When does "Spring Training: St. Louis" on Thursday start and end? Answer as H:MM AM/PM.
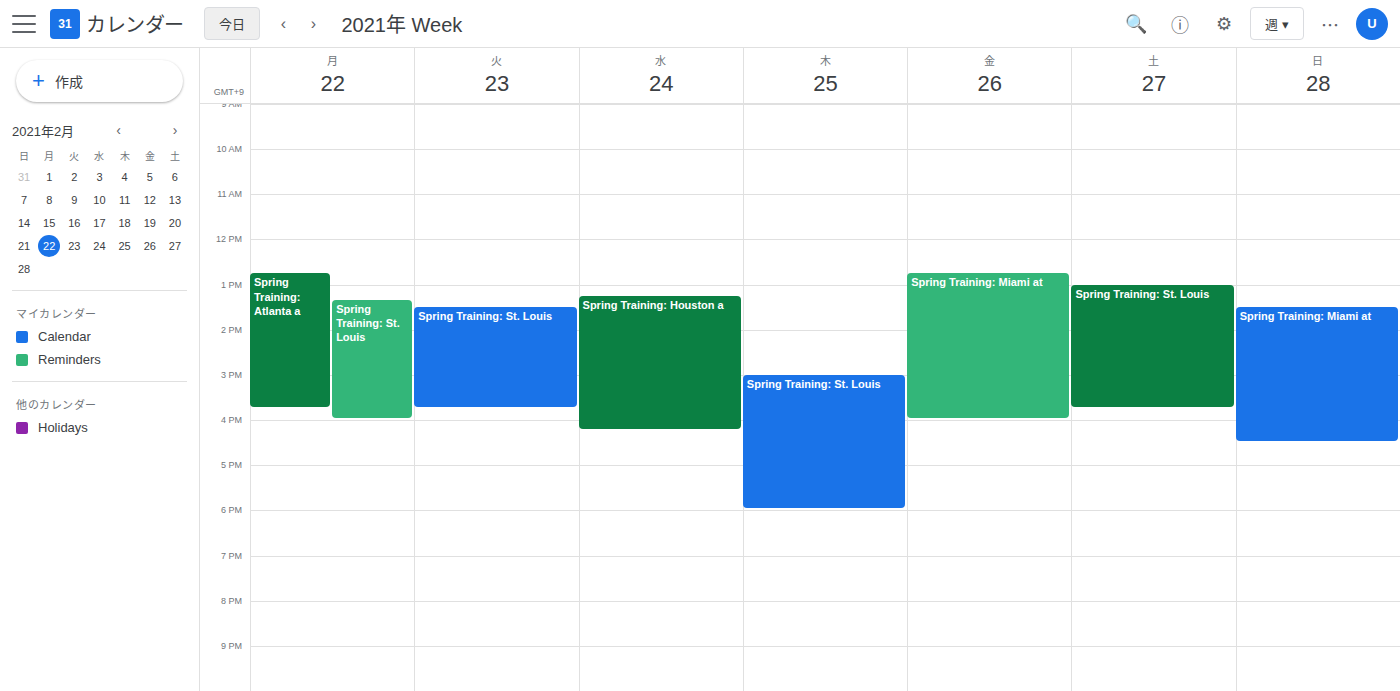
3:00 PM to 6:00 PM